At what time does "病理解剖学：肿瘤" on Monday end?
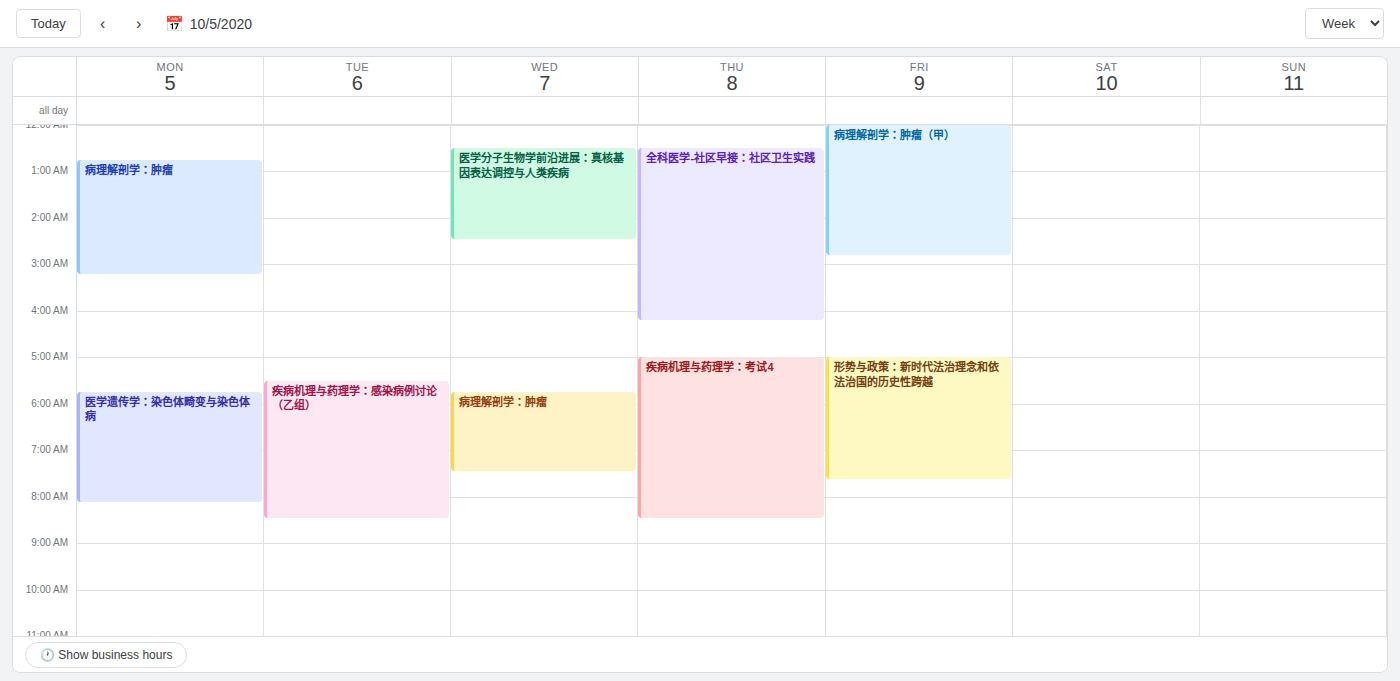
3:15 AM